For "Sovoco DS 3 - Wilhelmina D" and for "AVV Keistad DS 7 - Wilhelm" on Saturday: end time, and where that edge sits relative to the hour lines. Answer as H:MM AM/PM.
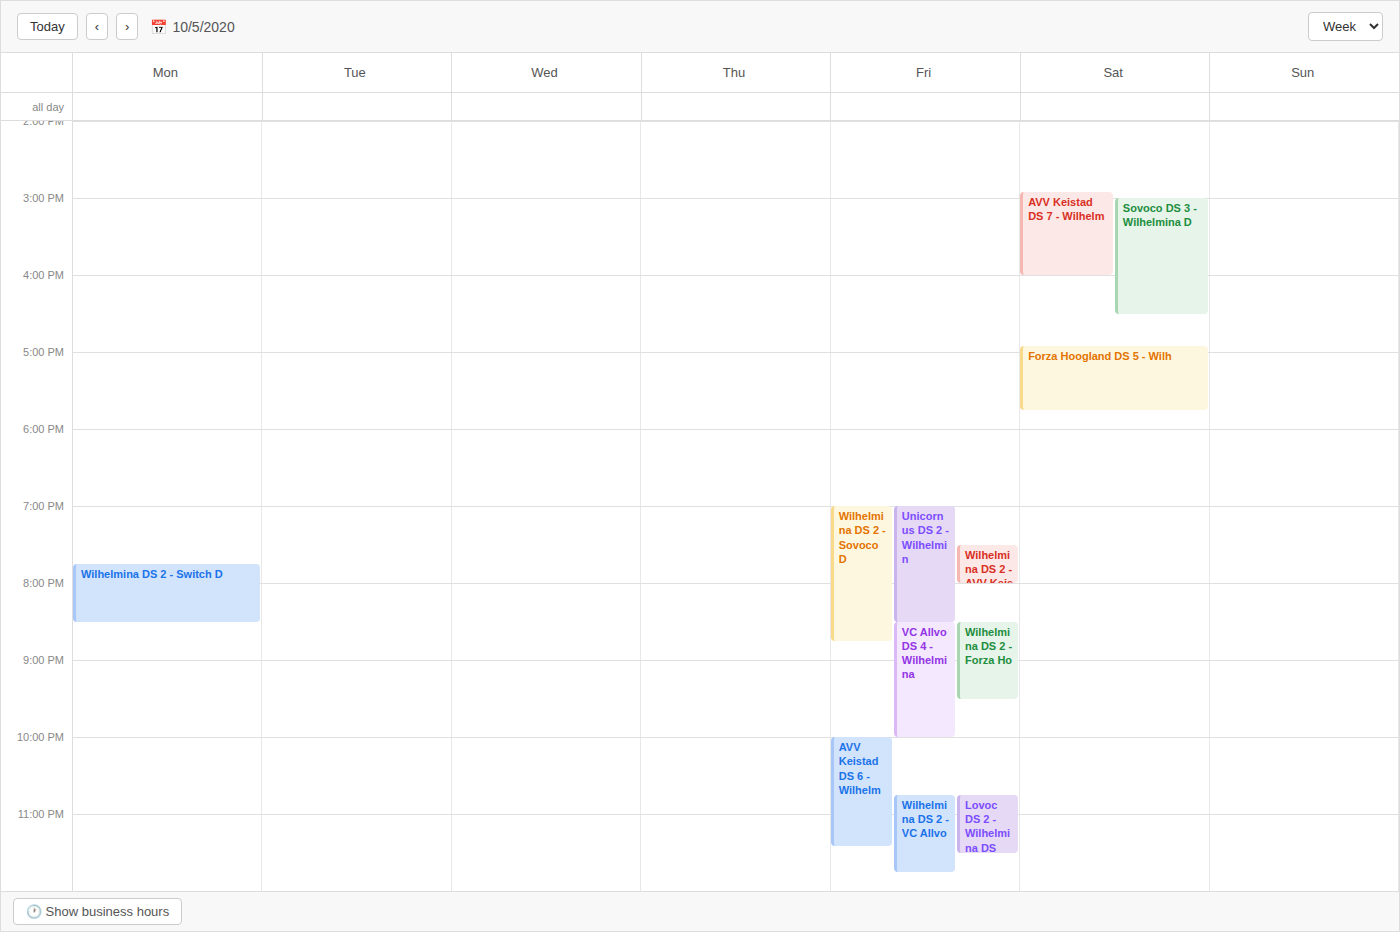
"Sovoco DS 3 - Wilhelmina D": 4:30 PM, halfway between the 4 PM and 5 PM lines. "AVV Keistad DS 7 - Wilhelm": 4:00 PM, exactly on the 4 PM line.